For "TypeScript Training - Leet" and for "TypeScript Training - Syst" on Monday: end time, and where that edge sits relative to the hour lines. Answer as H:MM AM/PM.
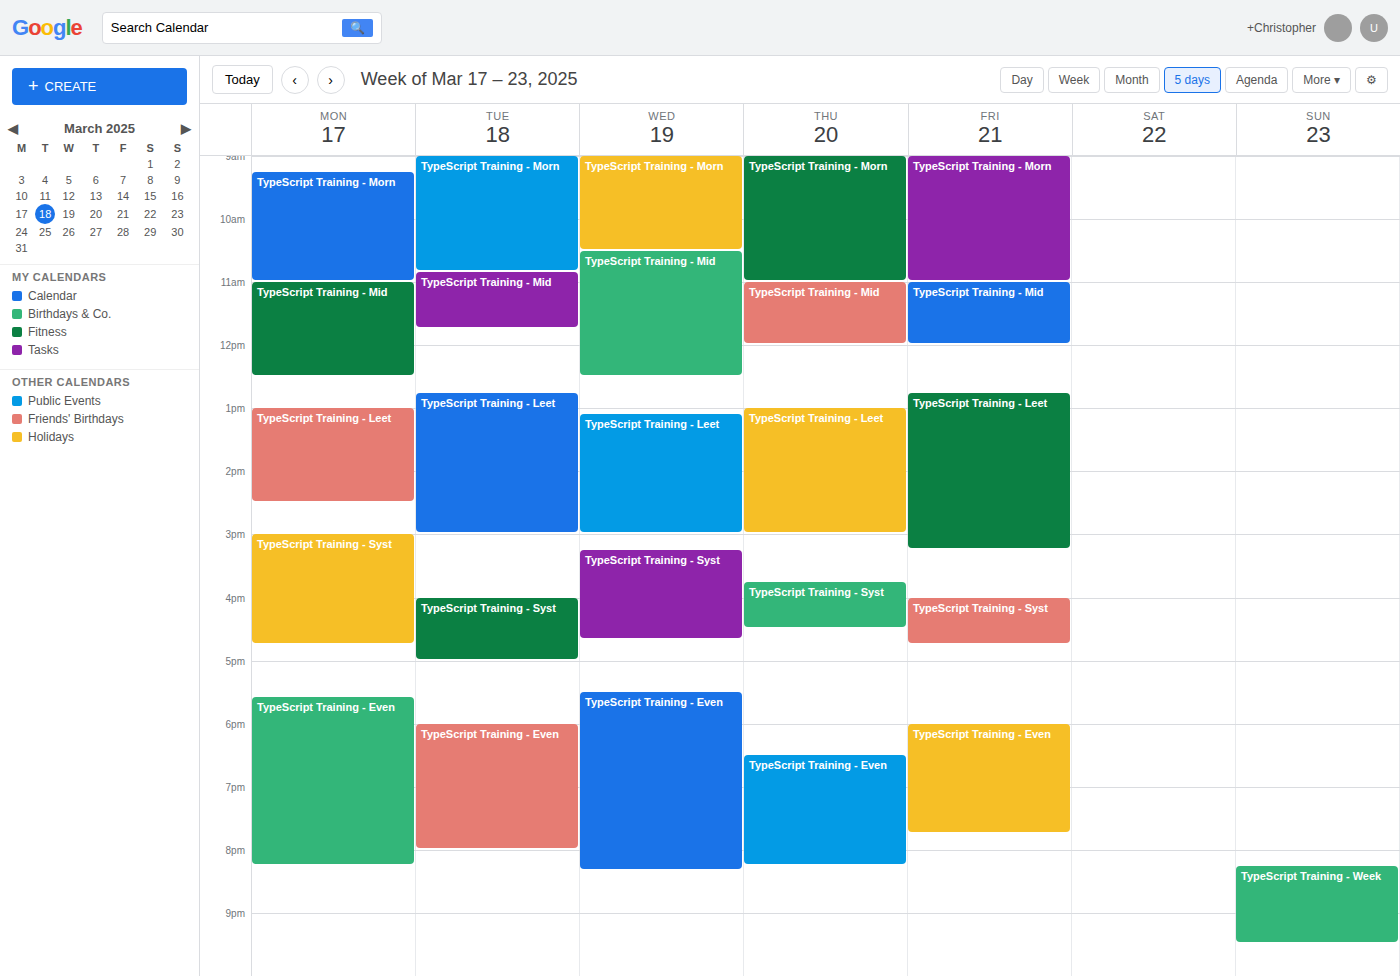
"TypeScript Training - Leet": 2:30 PM, halfway between the 2 PM and 3 PM lines. "TypeScript Training - Syst": 4:45 PM, neither: three quarters of the way from the 4 PM line to the 5 PM line.